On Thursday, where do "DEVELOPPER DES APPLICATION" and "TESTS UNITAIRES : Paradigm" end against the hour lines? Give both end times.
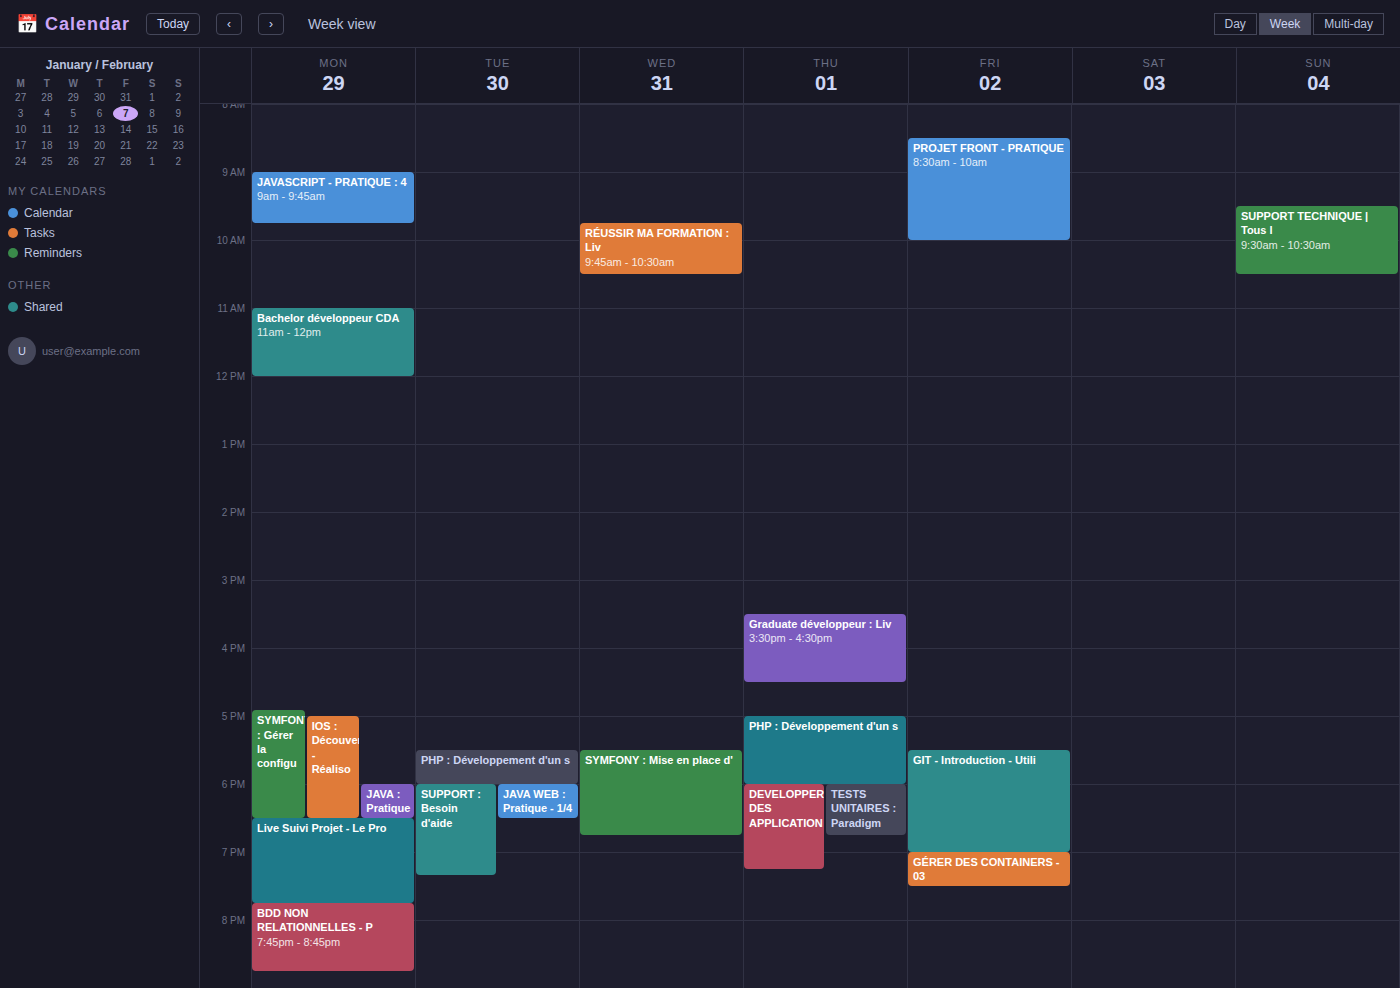
"DEVELOPPER DES APPLICATION": 7:15 PM, neither: a quarter of the way from the 7 PM line to the 8 PM line. "TESTS UNITAIRES : Paradigm": 6:45 PM, neither: three quarters of the way from the 6 PM line to the 7 PM line.